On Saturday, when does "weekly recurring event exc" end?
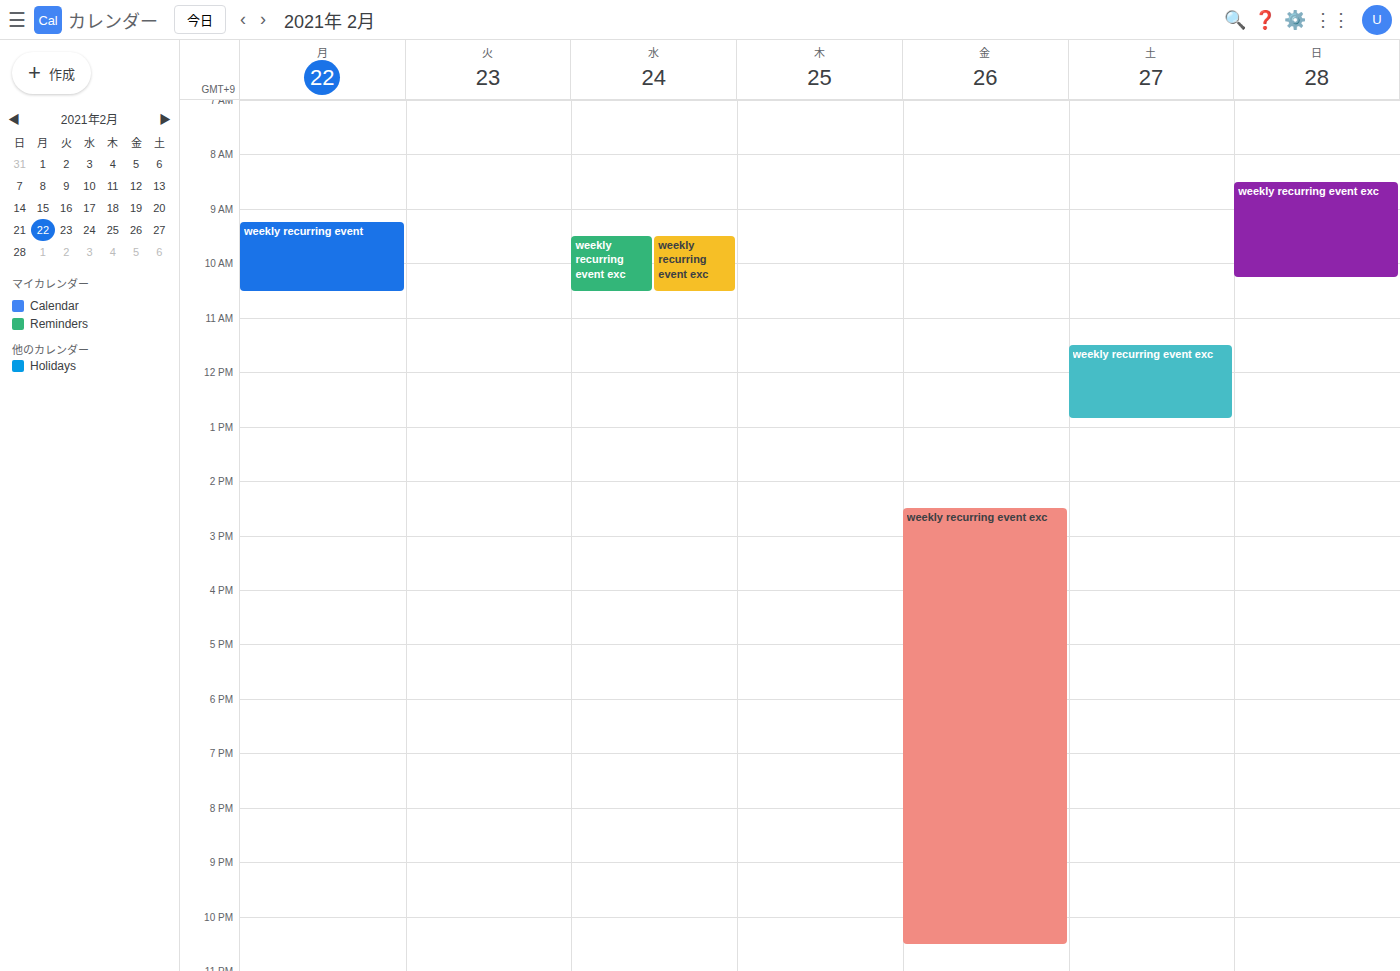
12:50 PM